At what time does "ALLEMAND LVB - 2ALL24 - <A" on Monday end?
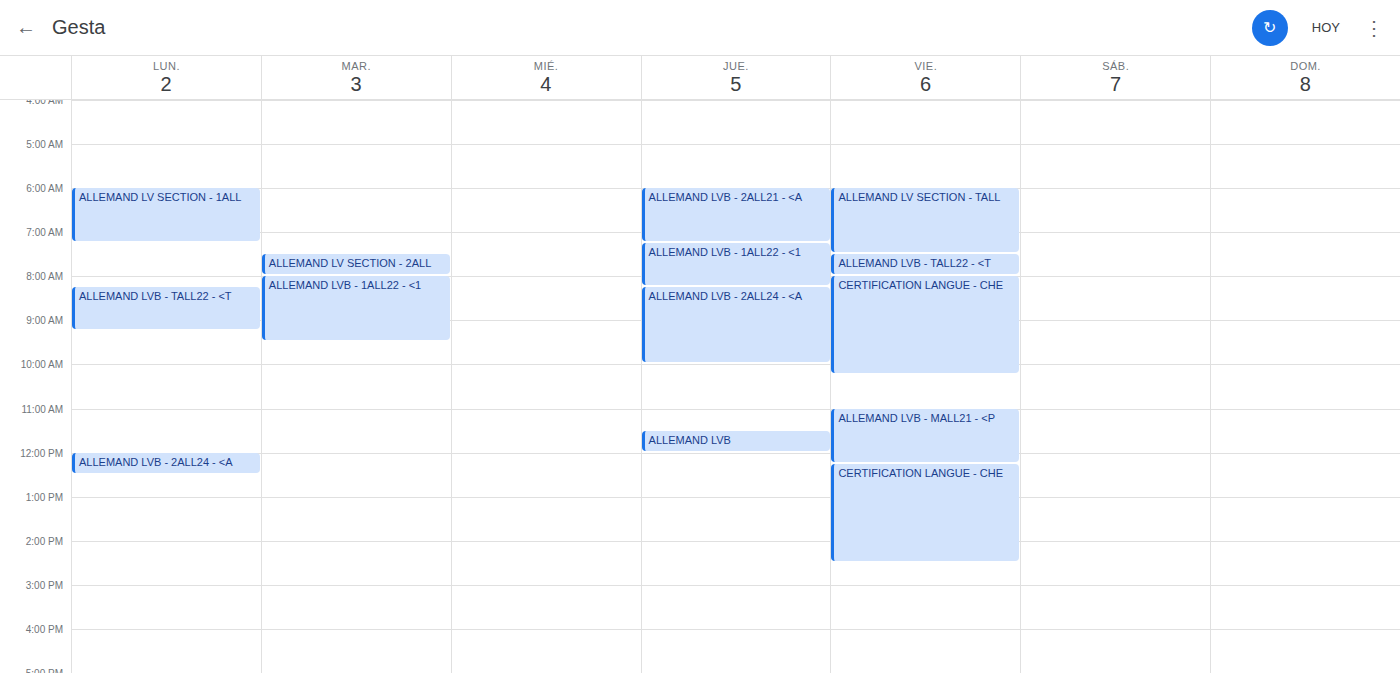
12:30 PM